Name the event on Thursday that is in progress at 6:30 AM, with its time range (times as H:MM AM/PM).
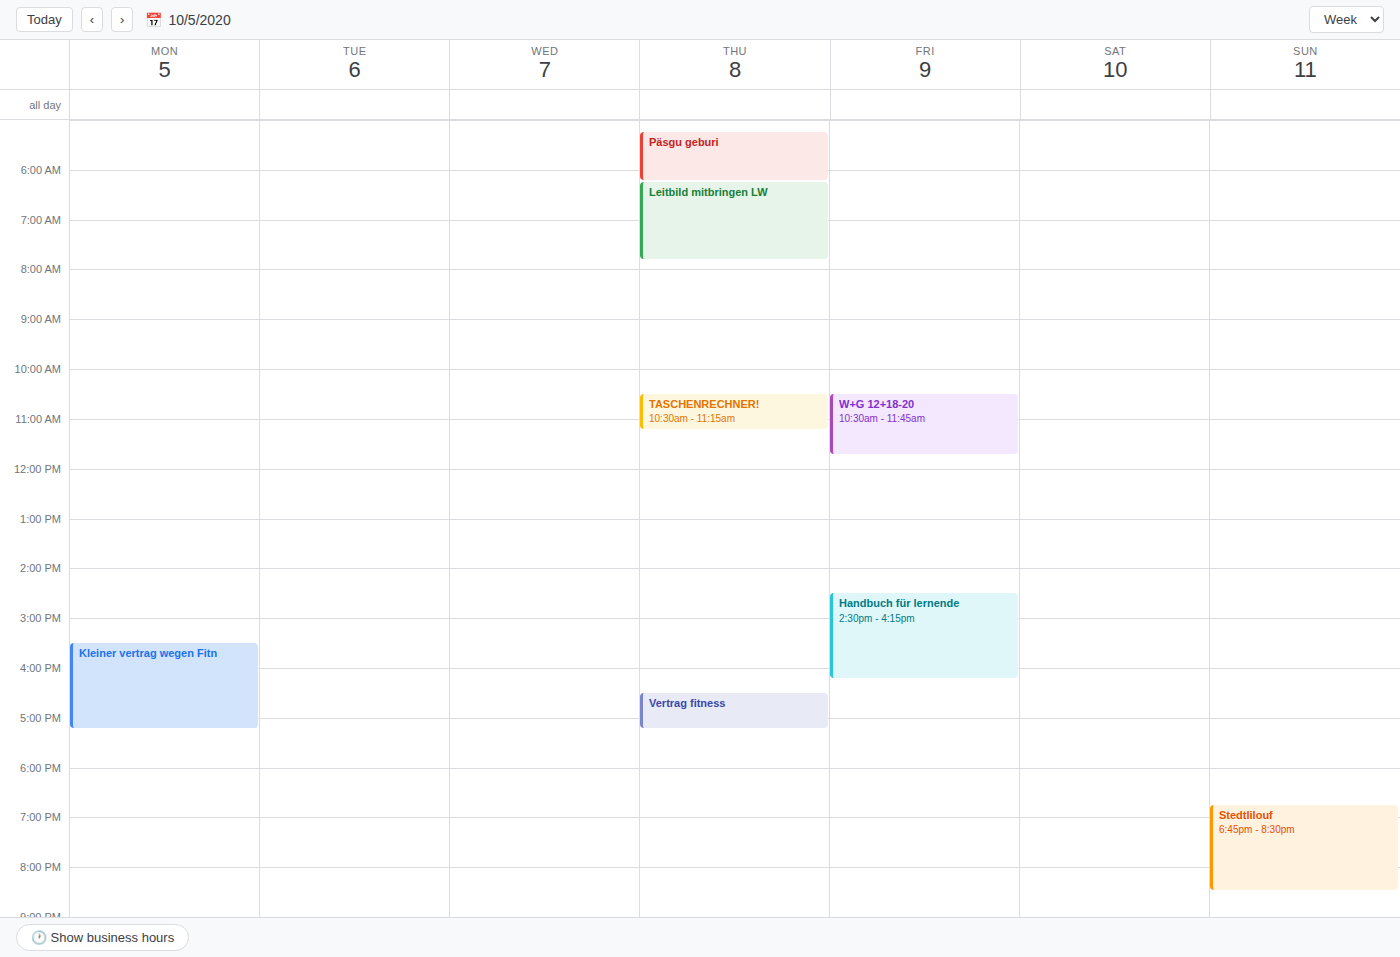
"Leitbild mitbringen LW", 6:15 AM to 7:50 AM